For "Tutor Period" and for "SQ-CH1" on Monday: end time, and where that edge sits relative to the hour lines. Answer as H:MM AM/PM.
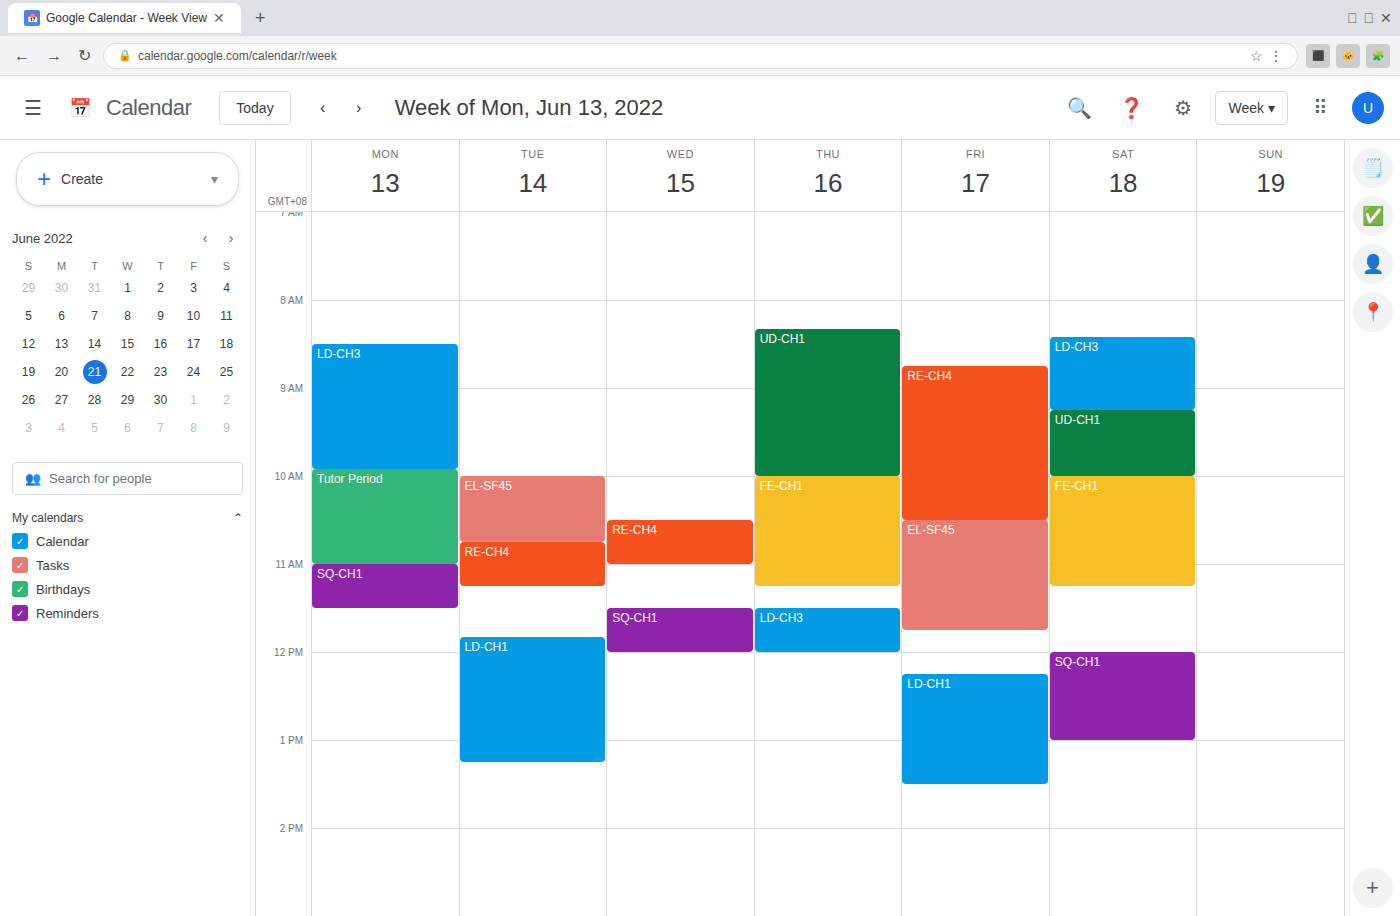
"Tutor Period": 11:00 AM, exactly on the 11 AM line. "SQ-CH1": 11:30 AM, halfway between the 11 AM and 12 PM lines.